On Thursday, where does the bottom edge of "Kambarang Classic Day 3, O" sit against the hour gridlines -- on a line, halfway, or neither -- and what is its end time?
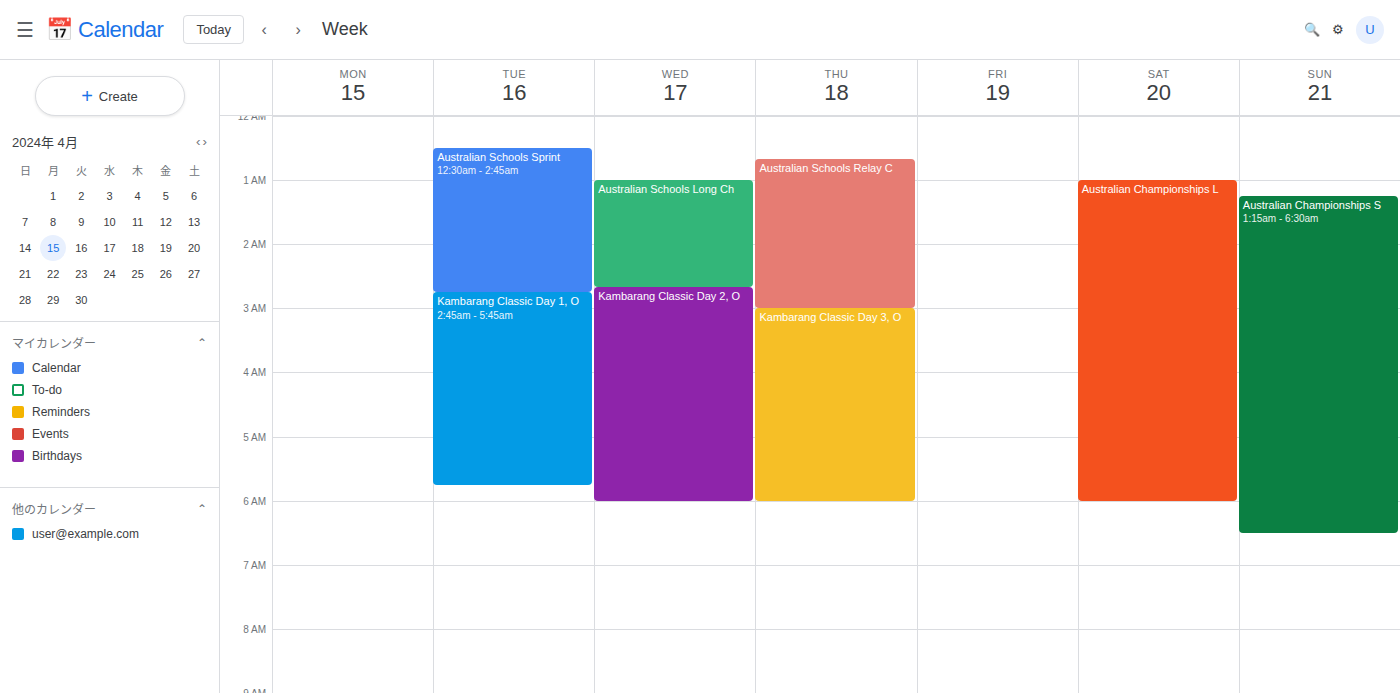
6:00 AM -- exactly on the 6 AM line.